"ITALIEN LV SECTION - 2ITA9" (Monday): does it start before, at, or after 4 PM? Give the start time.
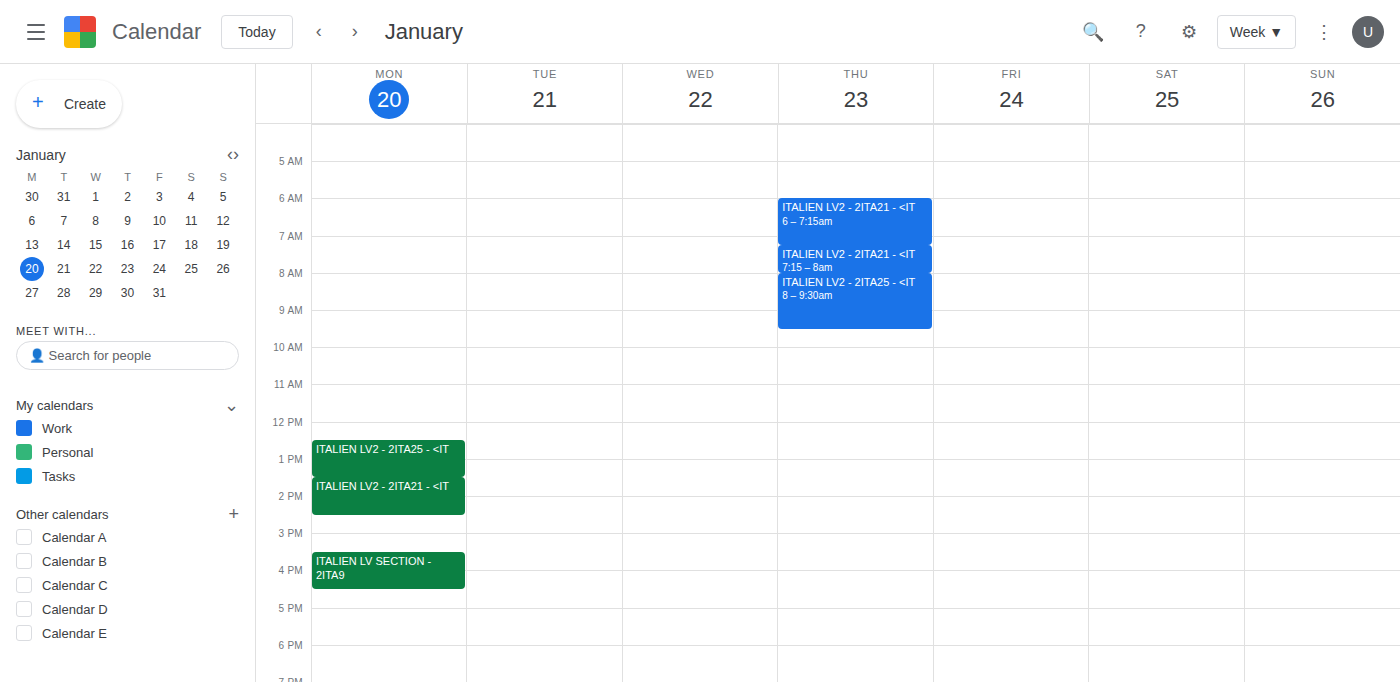
3:30 PM -- before 4 PM, 30 minutes above the 4 PM line.